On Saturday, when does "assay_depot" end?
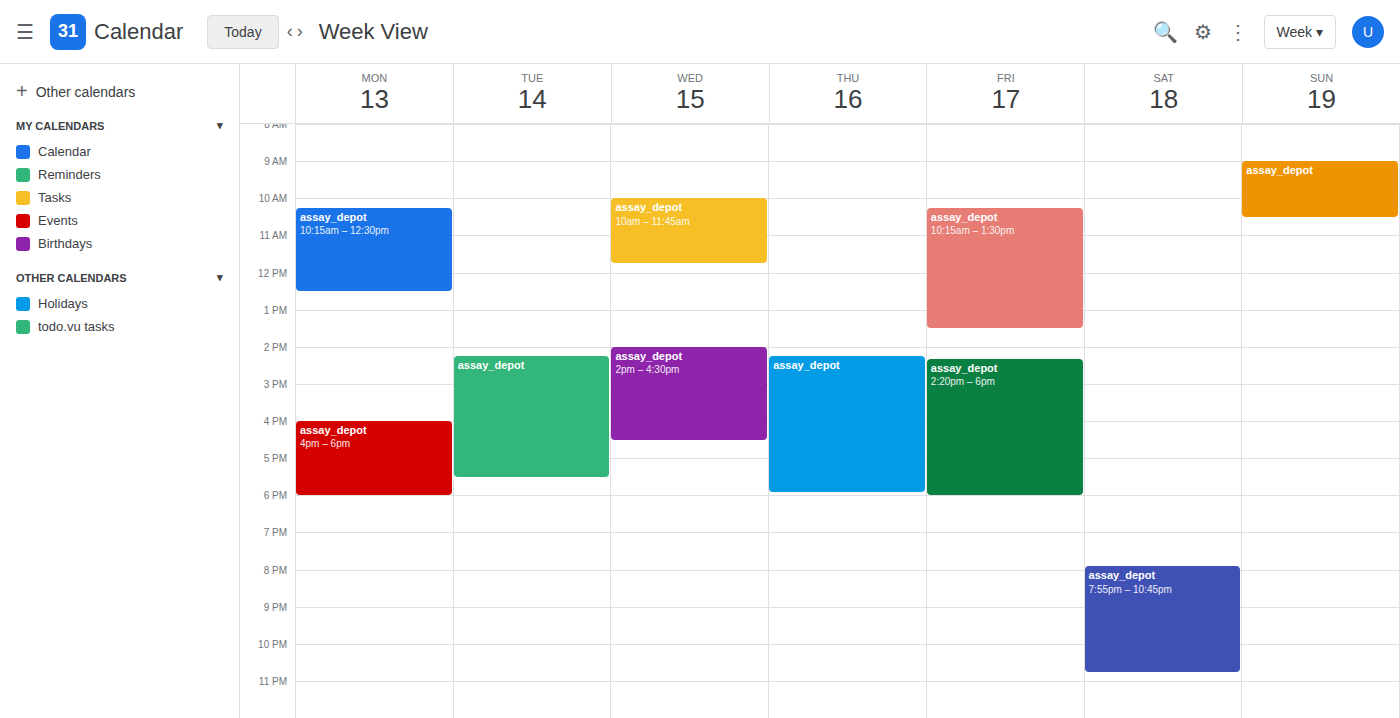
10:45 PM